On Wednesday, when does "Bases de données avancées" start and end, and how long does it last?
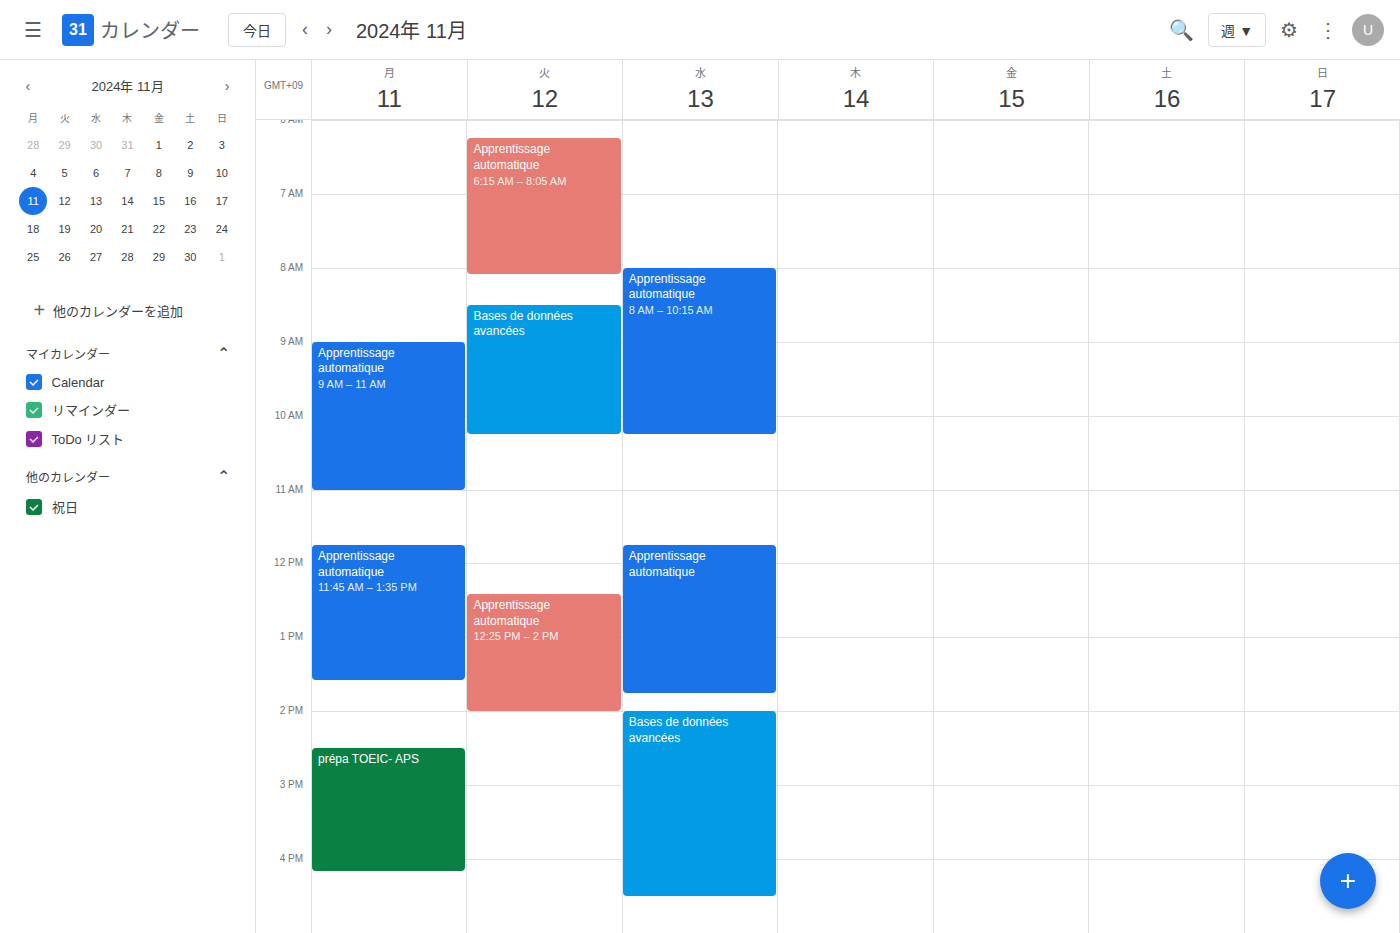
2:00 PM to 4:30 PM, 2 hours 30 minutes